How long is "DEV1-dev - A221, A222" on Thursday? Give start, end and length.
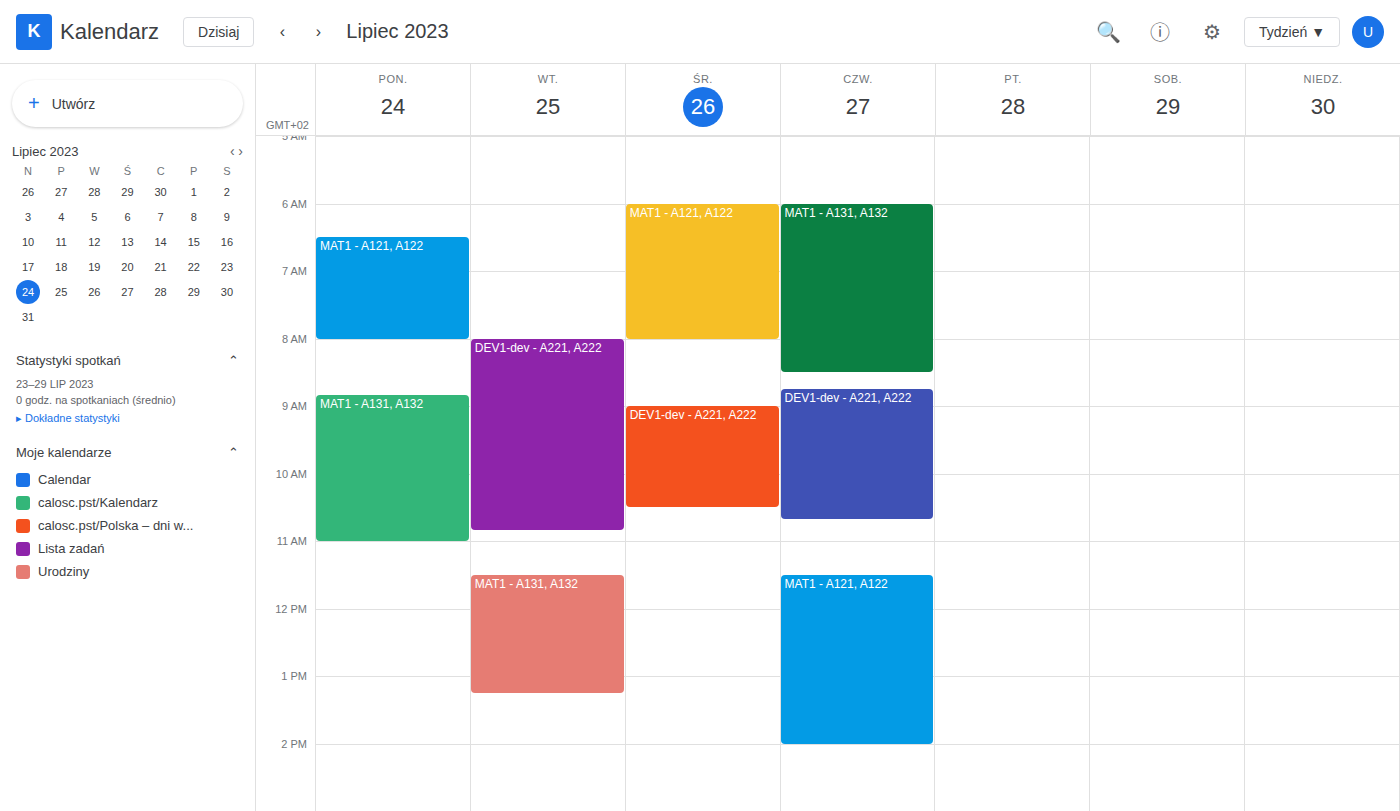
8:45 AM to 10:40 AM, 1 hour 55 minutes